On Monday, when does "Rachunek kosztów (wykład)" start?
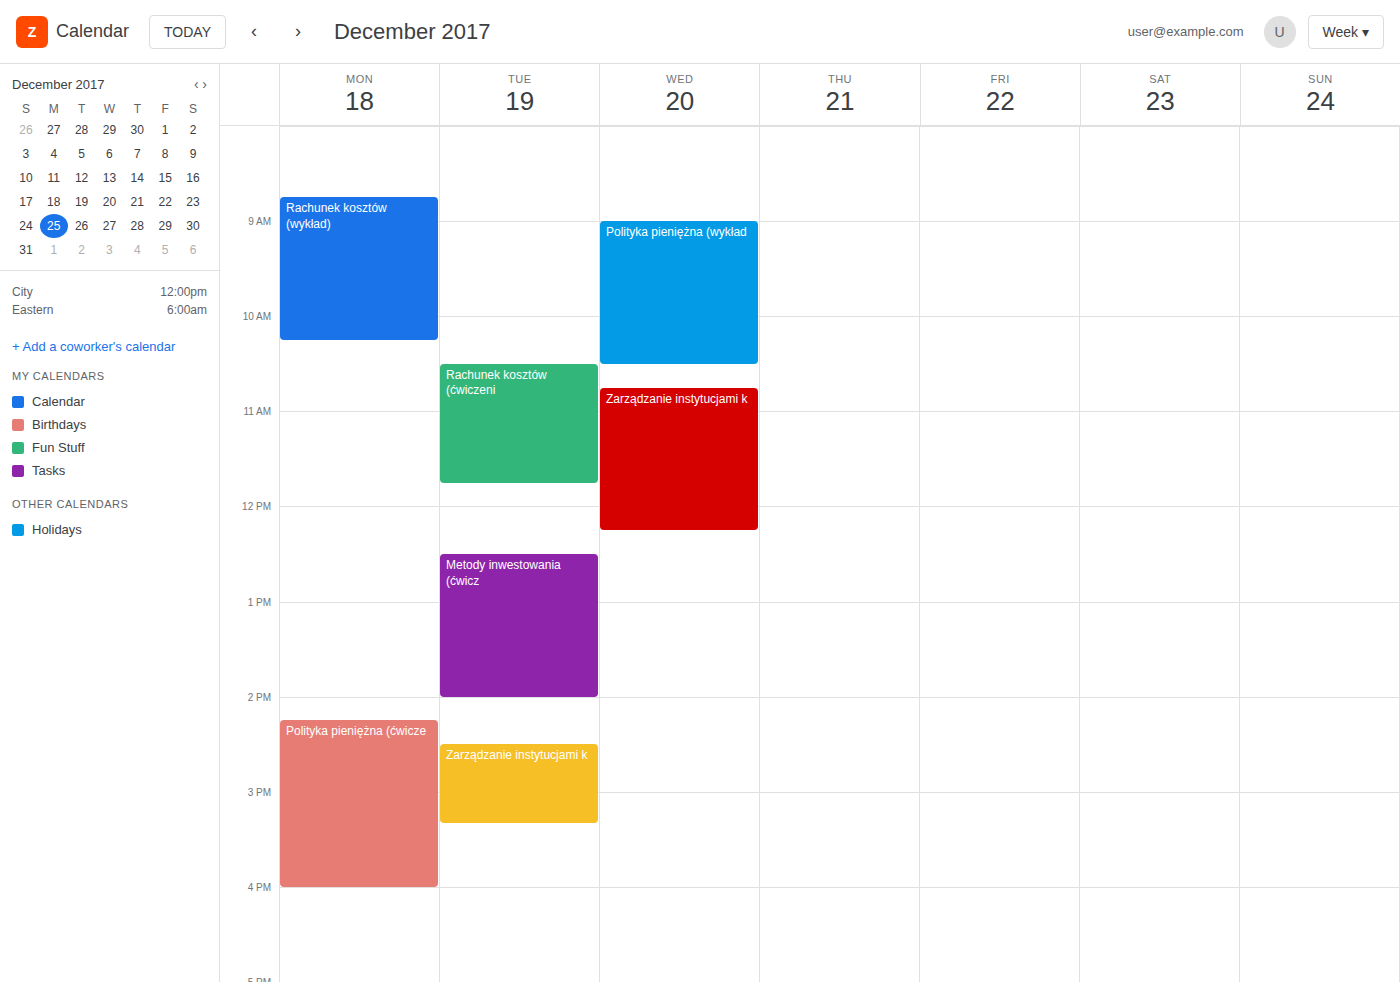
08:45